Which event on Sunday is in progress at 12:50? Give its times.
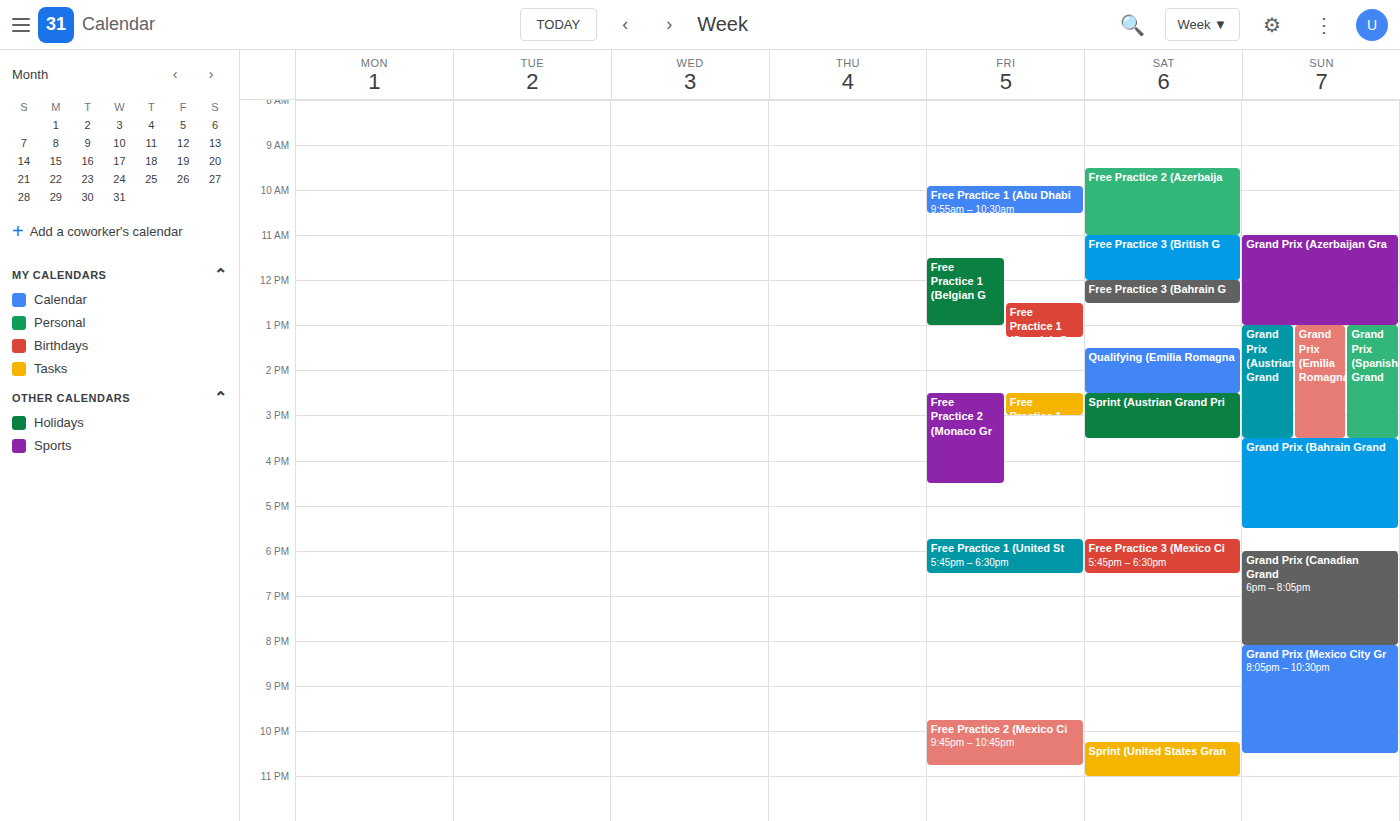
"Grand Prix (Azerbaijan Gra", 11:00 to 13:00